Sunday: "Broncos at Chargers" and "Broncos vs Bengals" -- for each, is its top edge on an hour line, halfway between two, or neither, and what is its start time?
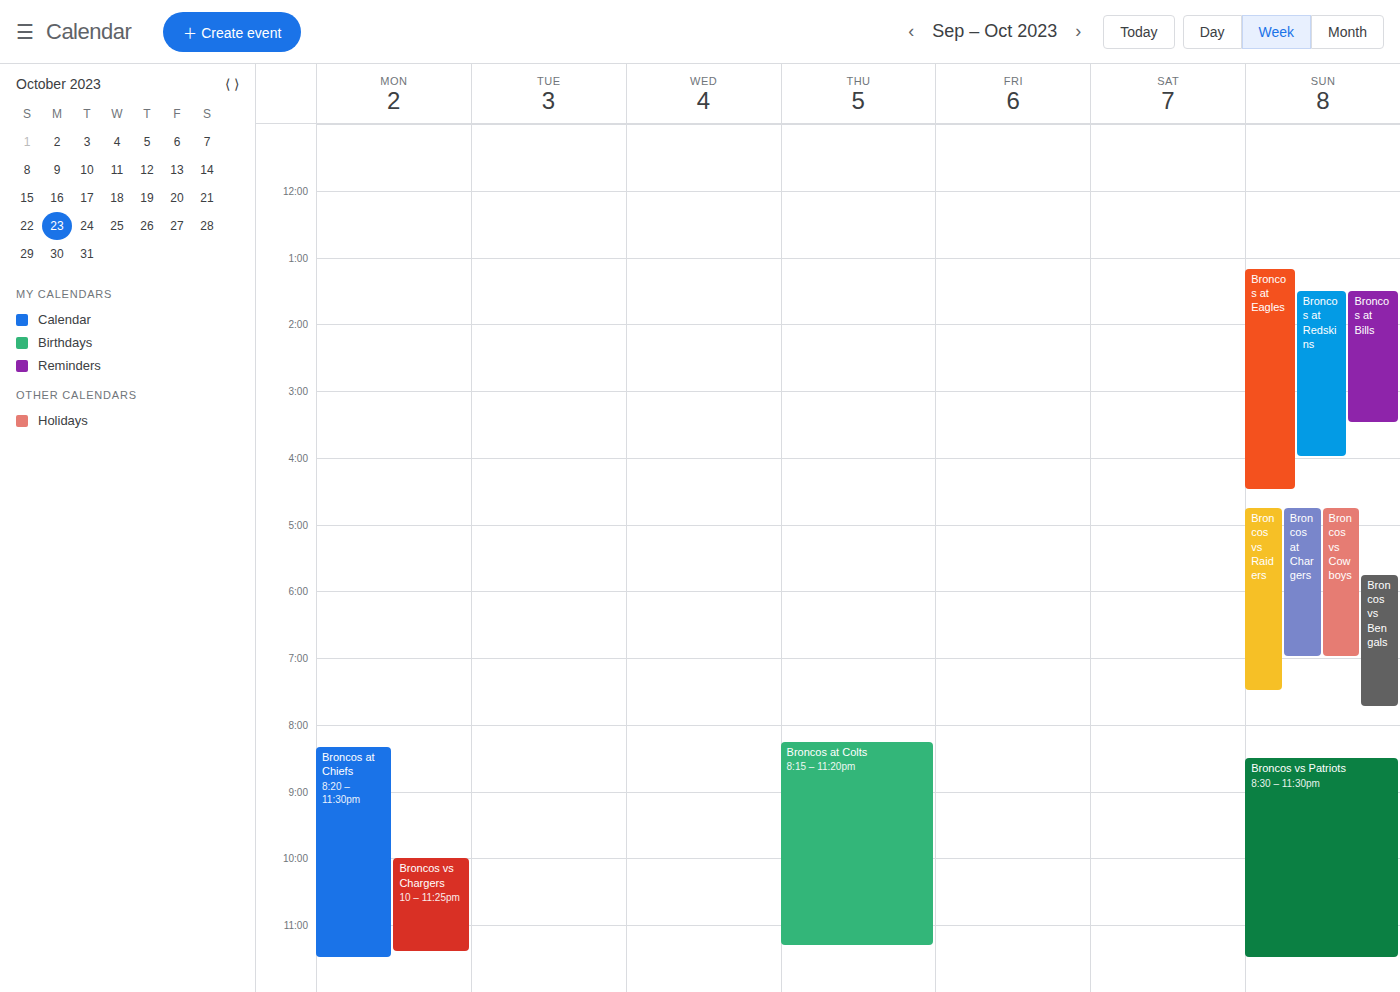
"Broncos at Chargers": 4:45 PM, neither: three quarters of the way from the 4 PM line to the 5 PM line. "Broncos vs Bengals": 5:45 PM, neither: three quarters of the way from the 5 PM line to the 6 PM line.